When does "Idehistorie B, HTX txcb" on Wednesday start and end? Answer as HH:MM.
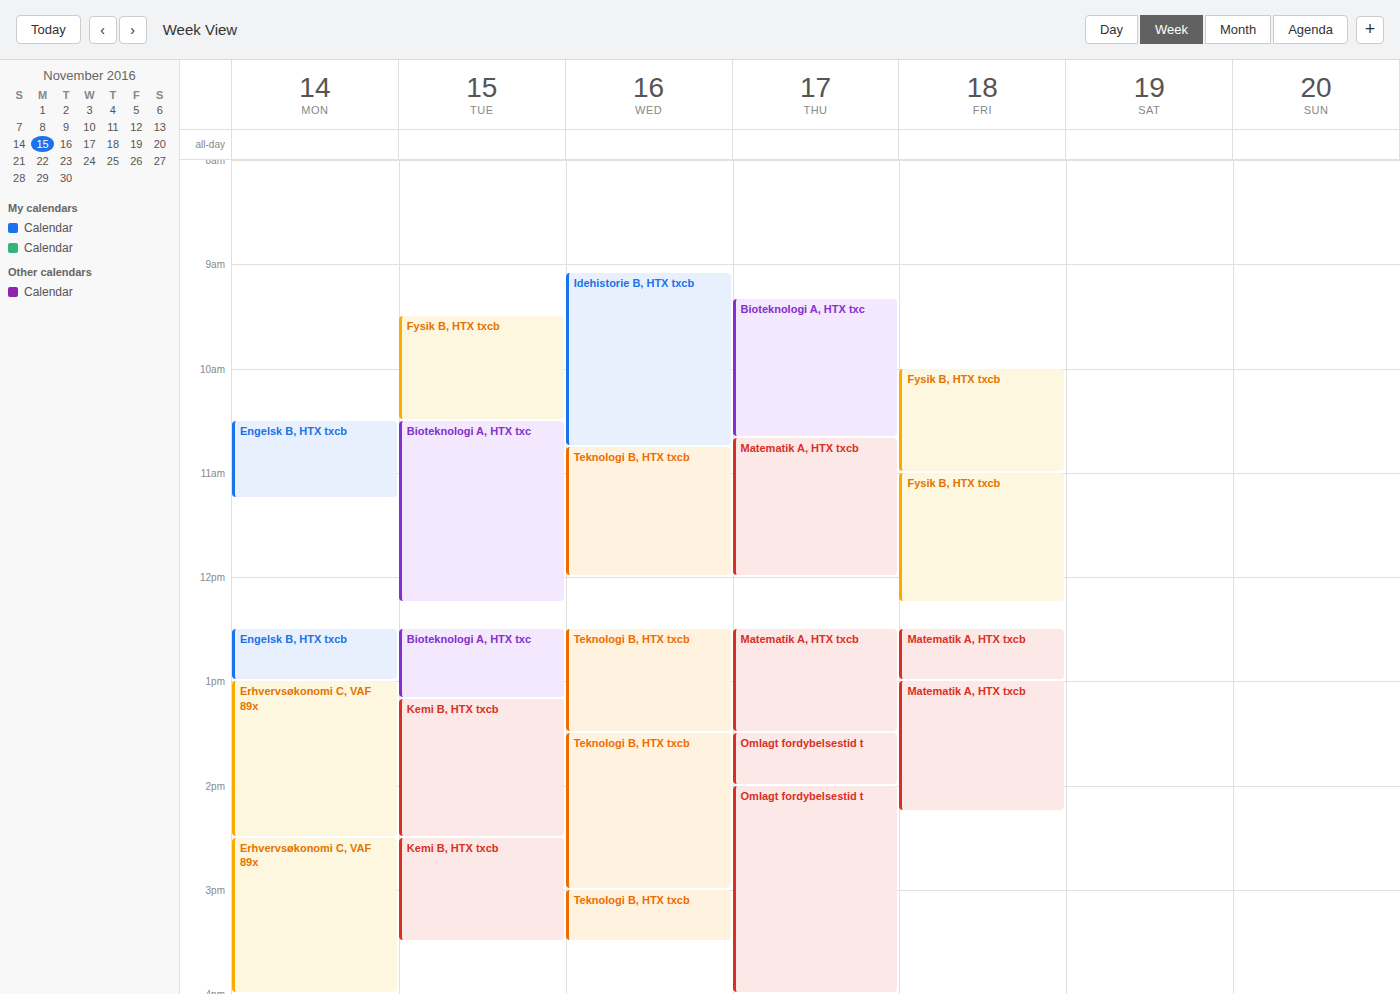
09:05 to 10:45